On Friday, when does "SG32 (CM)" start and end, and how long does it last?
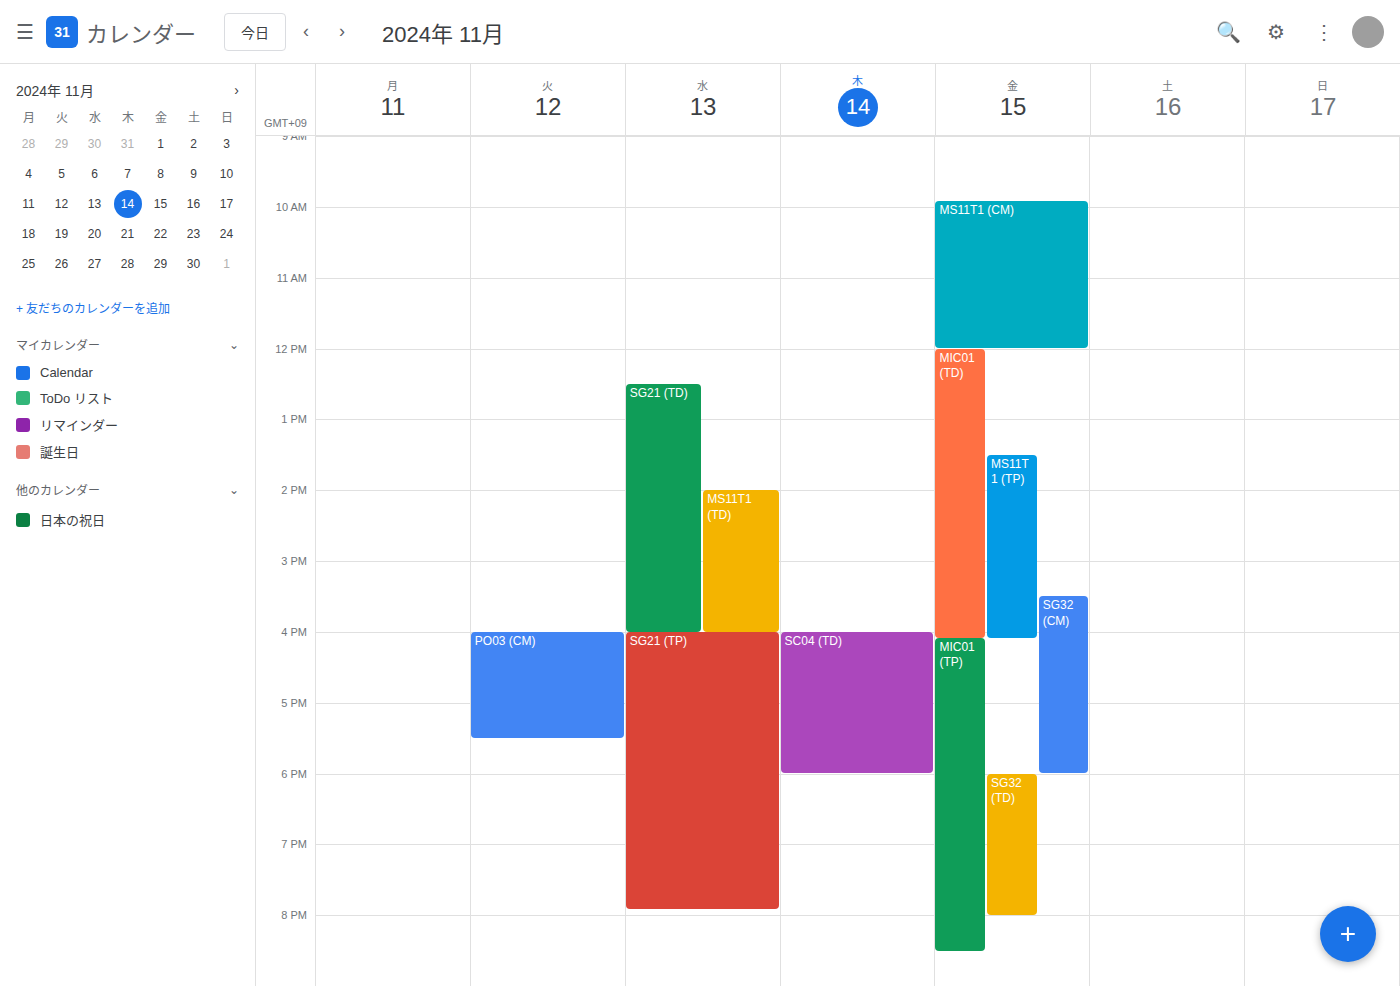
3:30 PM to 6:00 PM, 2 hours 30 minutes